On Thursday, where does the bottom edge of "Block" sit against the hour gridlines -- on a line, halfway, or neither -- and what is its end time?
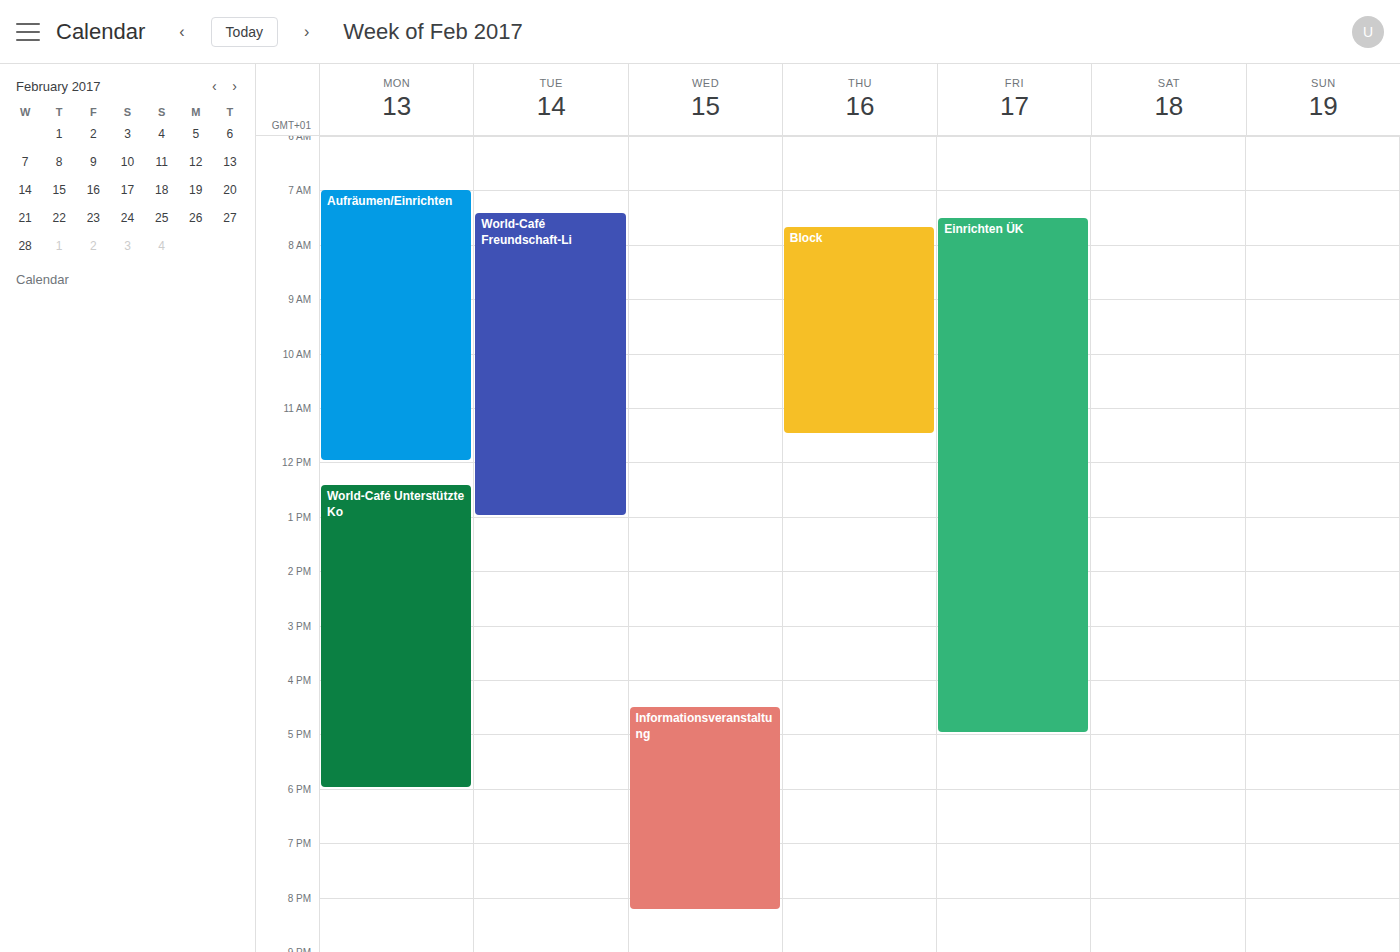
11:30 AM -- halfway between the 11 AM and 12 PM lines.